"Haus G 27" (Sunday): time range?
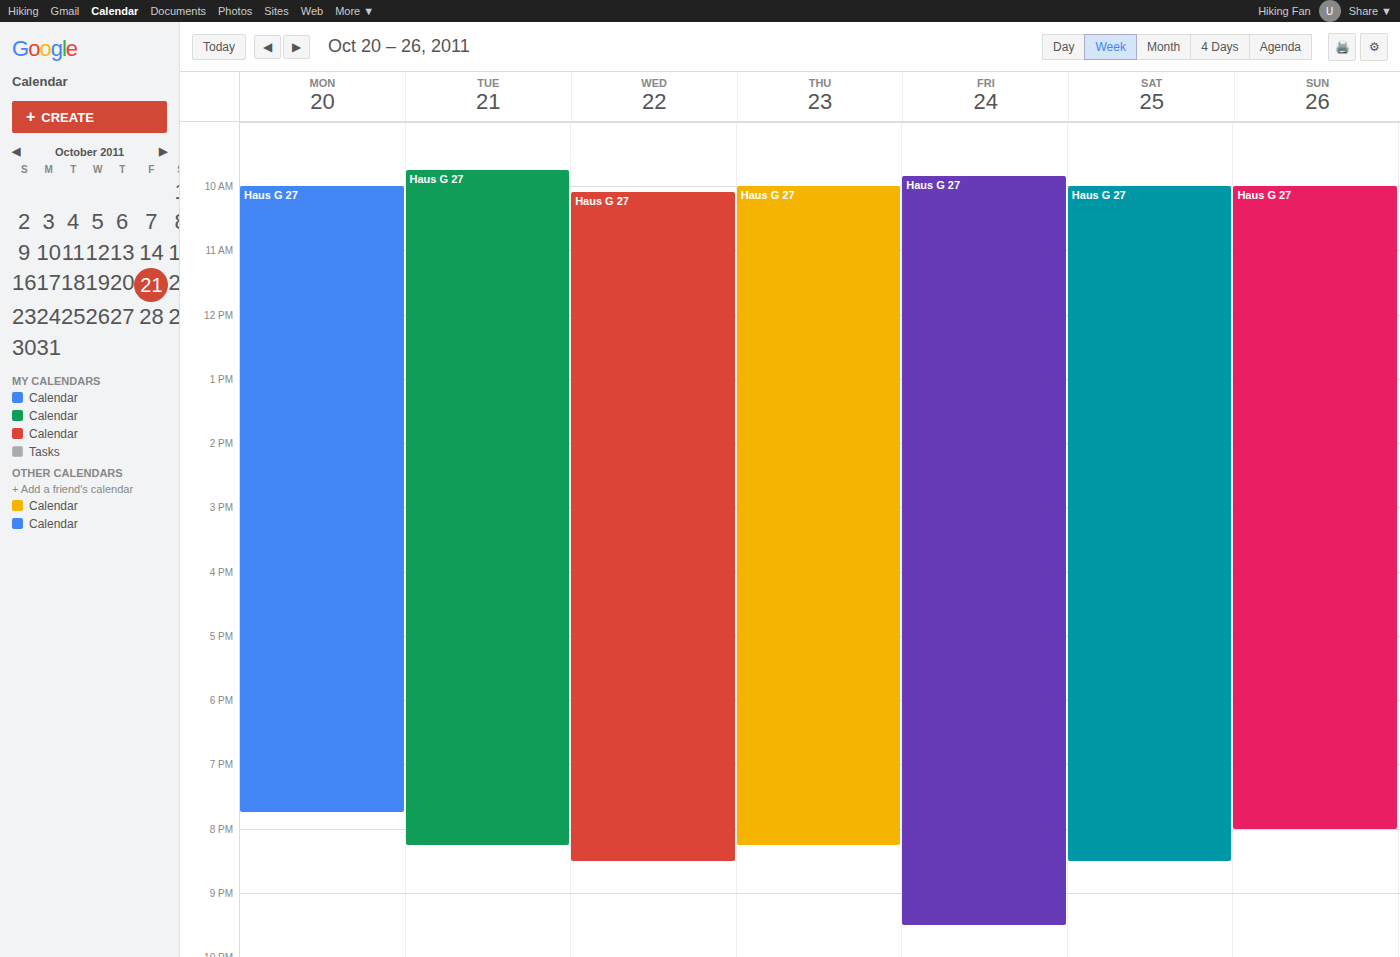
10:00 AM to 8:00 PM